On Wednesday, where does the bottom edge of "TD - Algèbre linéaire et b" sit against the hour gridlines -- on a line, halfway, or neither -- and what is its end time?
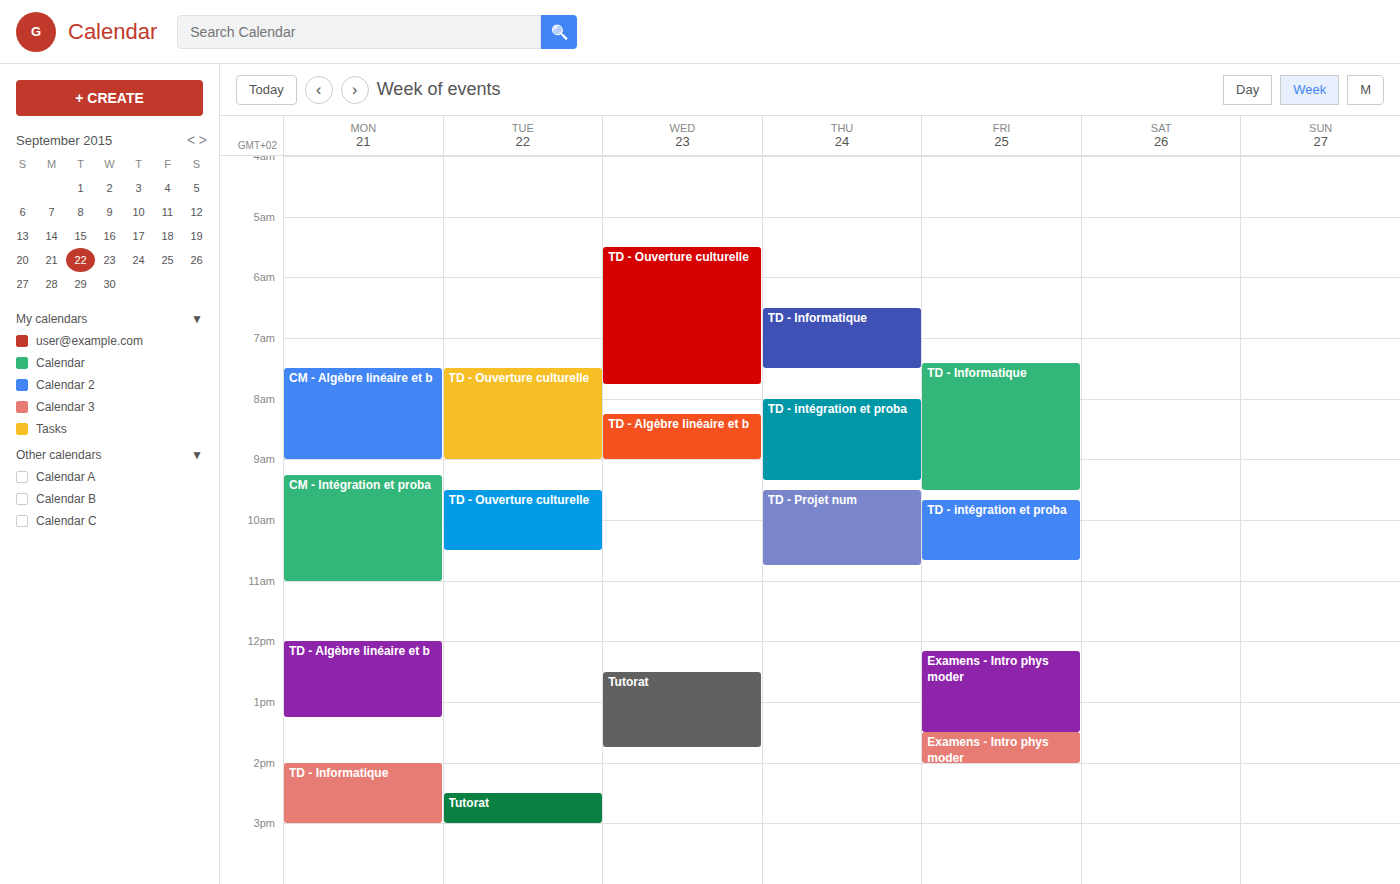
9:00 AM -- exactly on the 9 AM line.